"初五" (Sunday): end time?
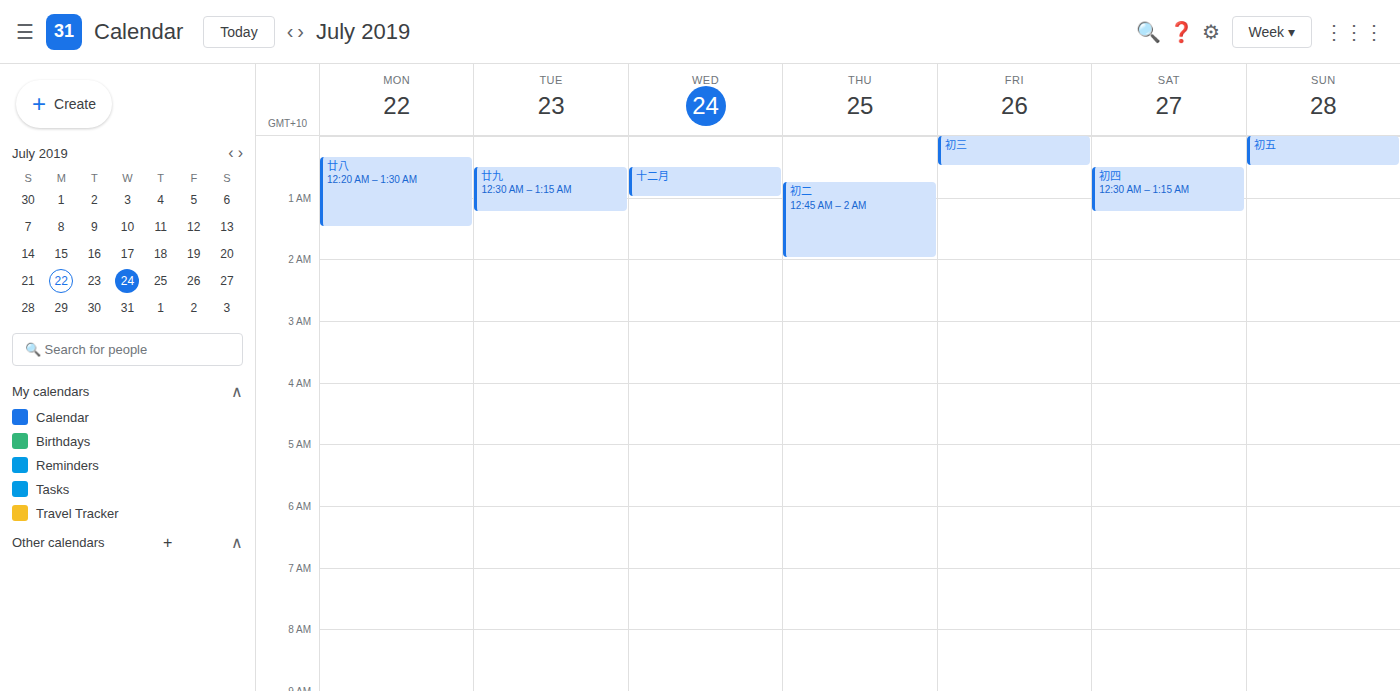
00:30